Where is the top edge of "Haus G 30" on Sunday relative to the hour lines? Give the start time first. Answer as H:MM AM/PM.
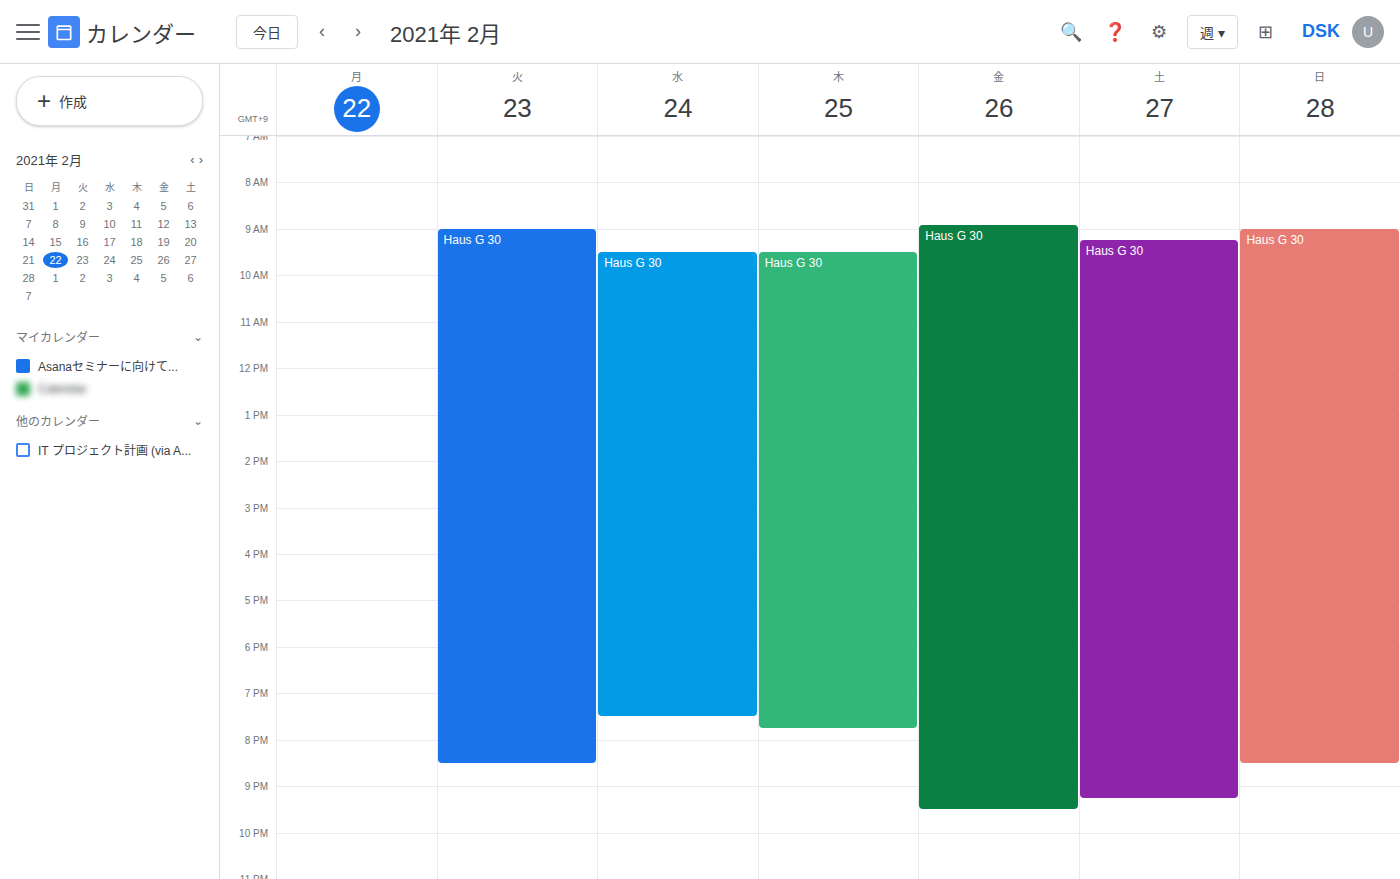
9:00 AM -- exactly on the 9 AM line.